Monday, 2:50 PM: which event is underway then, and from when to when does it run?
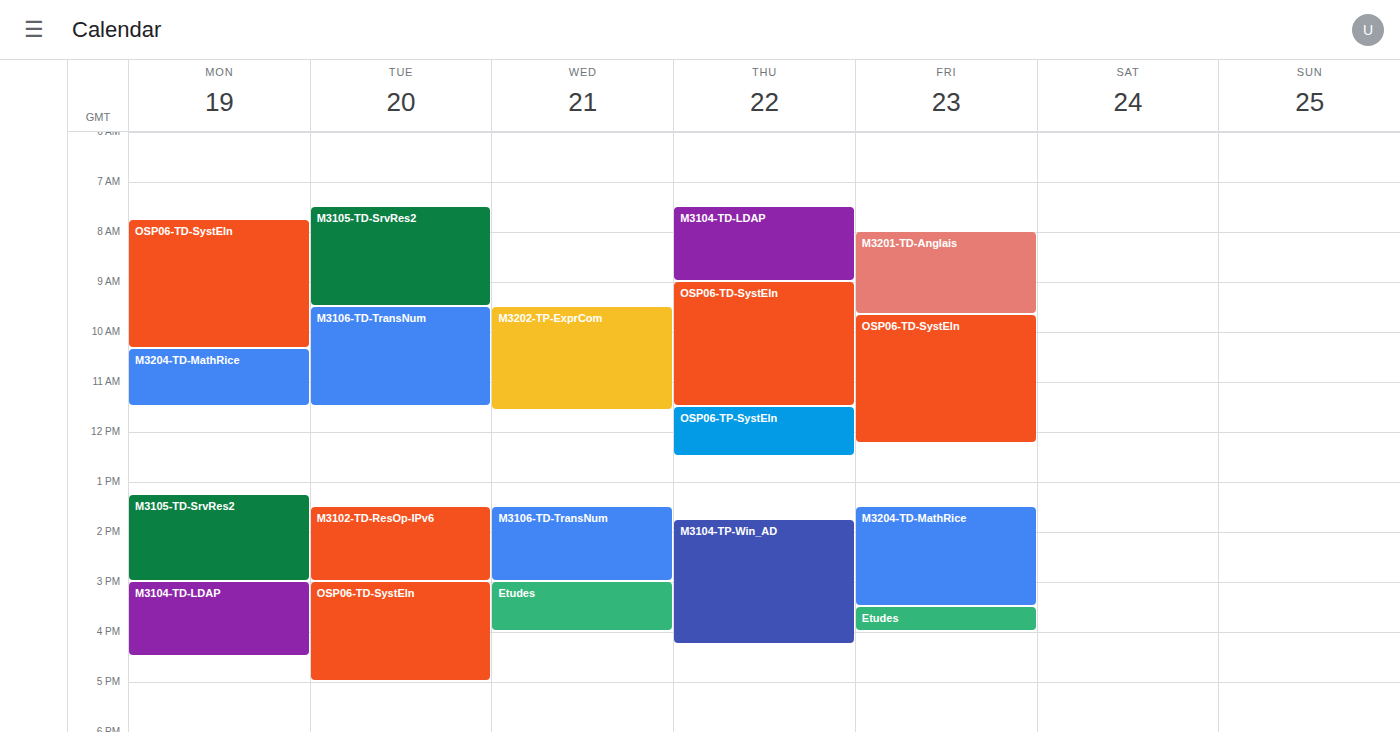
"M3105-TD-SrvRes2", 1:15 PM to 3:00 PM